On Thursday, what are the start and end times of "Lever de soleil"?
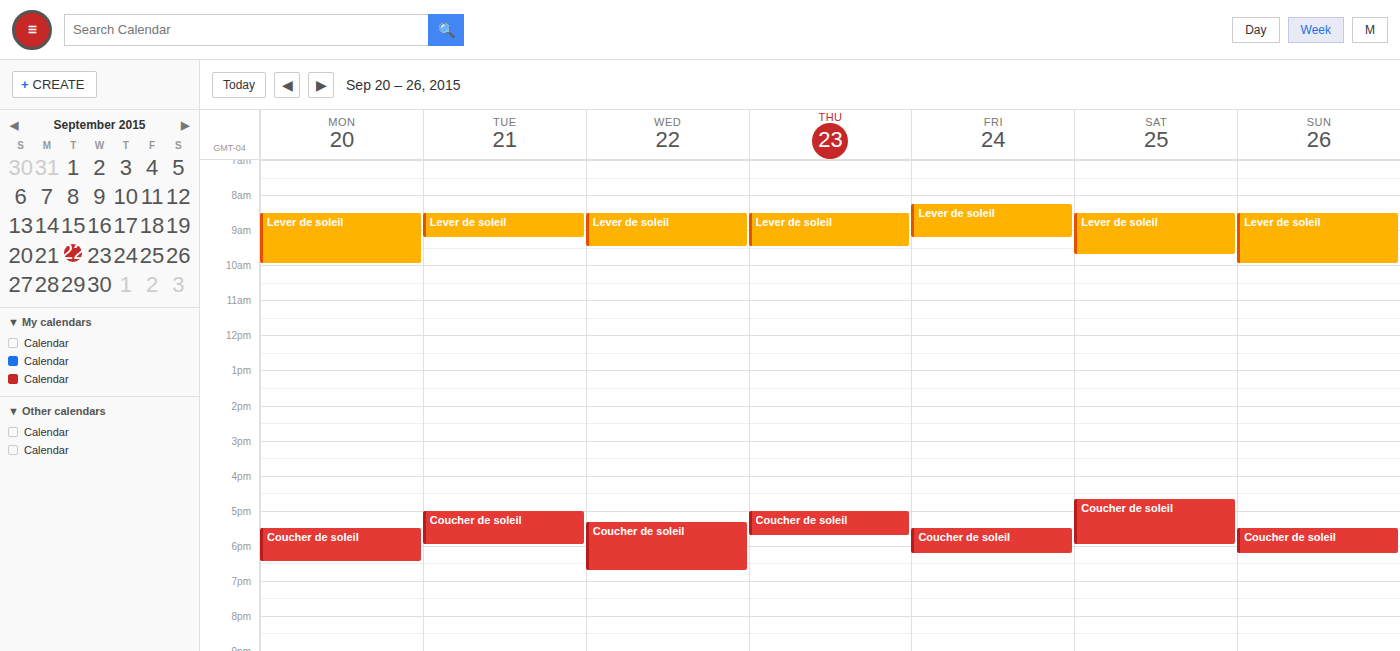
08:30 to 09:30